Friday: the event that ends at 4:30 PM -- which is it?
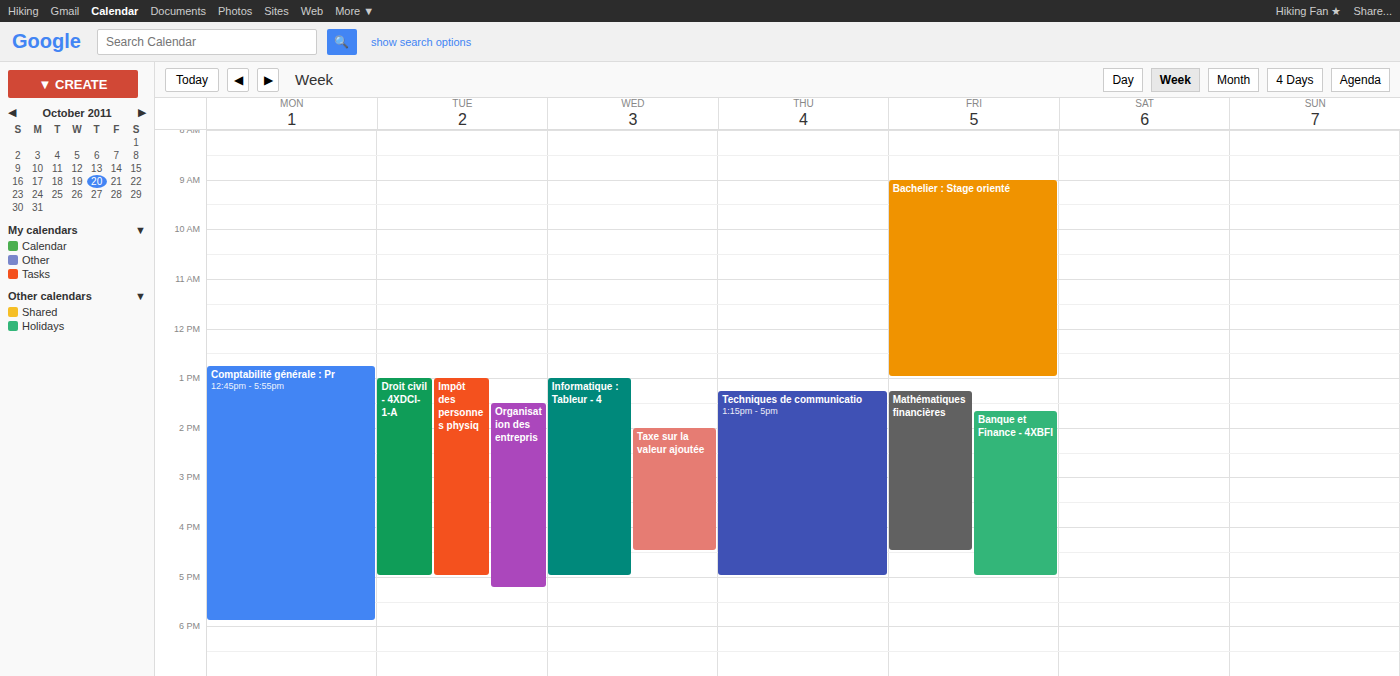
"Mathématiques financières"